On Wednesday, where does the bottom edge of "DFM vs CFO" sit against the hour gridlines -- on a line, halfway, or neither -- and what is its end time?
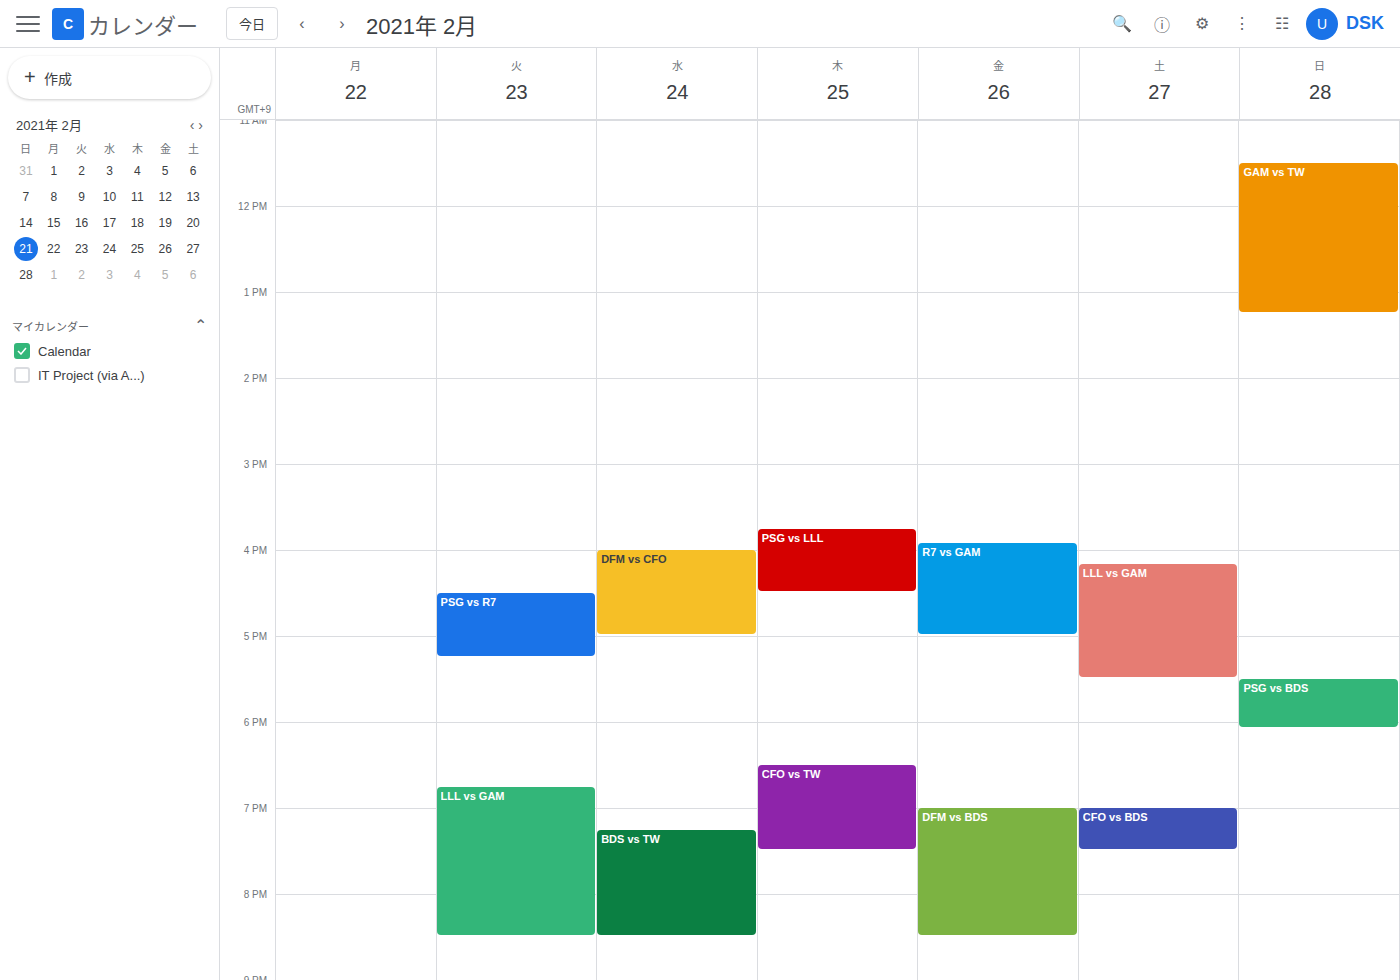
5:00 PM -- exactly on the 5 PM line.